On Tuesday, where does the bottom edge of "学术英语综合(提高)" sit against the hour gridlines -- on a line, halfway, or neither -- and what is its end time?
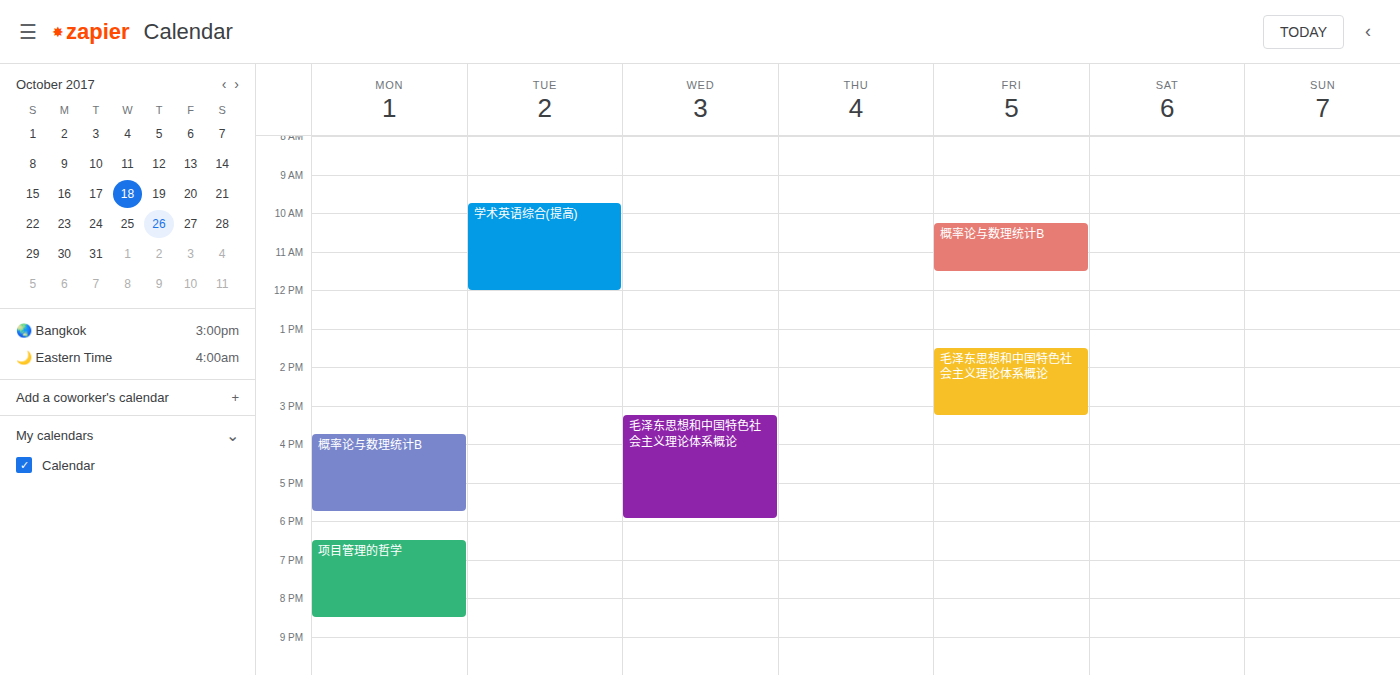
12:00 PM -- exactly on the 12 PM line.